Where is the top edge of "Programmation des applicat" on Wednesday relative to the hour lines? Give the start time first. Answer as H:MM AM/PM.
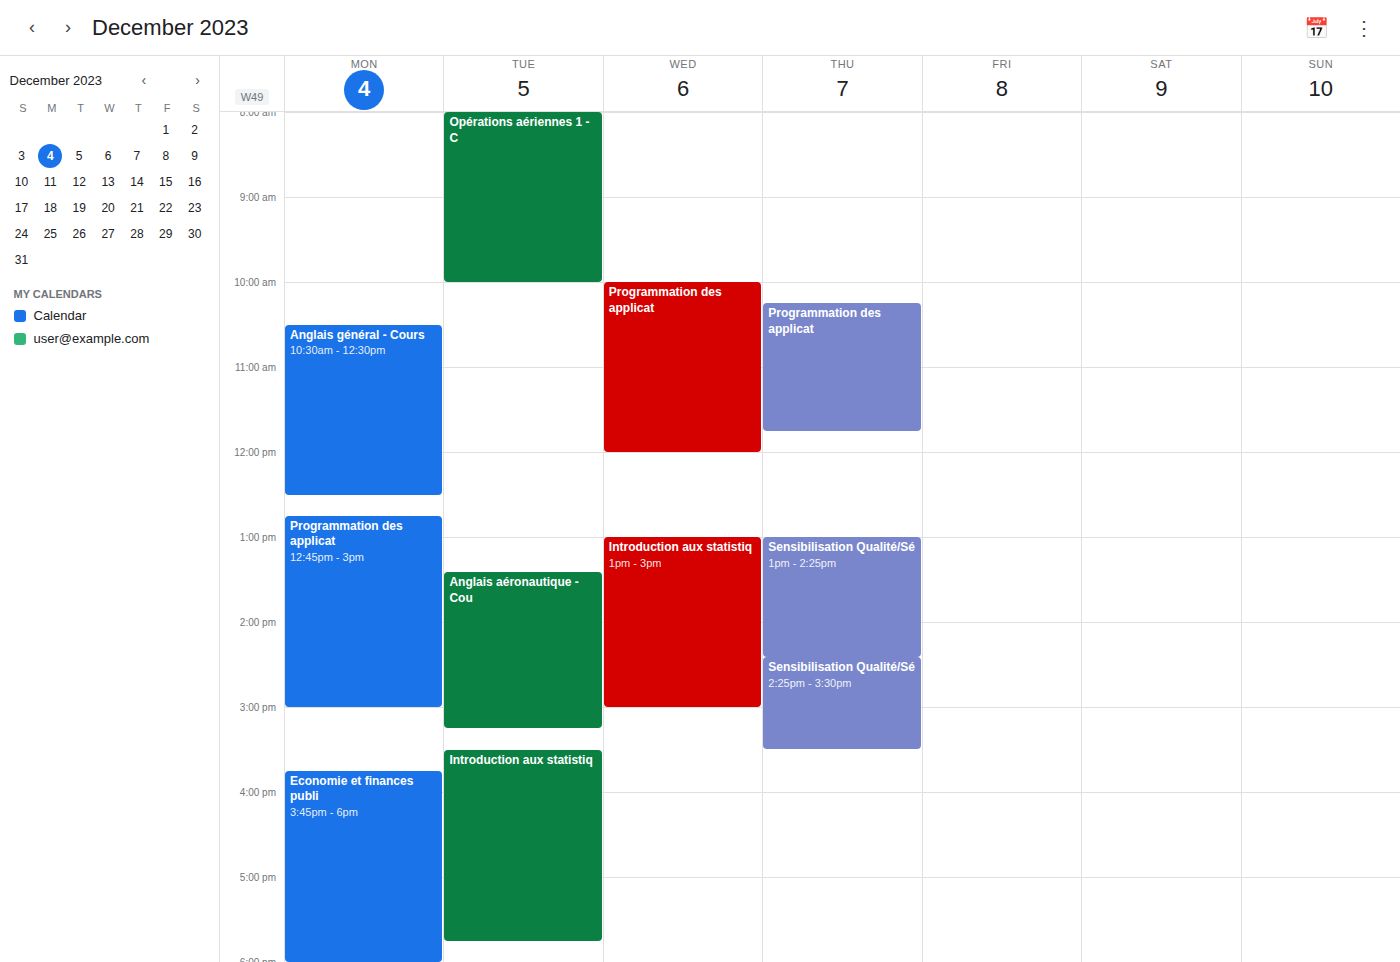
10:00 AM -- exactly on the 10 AM line.